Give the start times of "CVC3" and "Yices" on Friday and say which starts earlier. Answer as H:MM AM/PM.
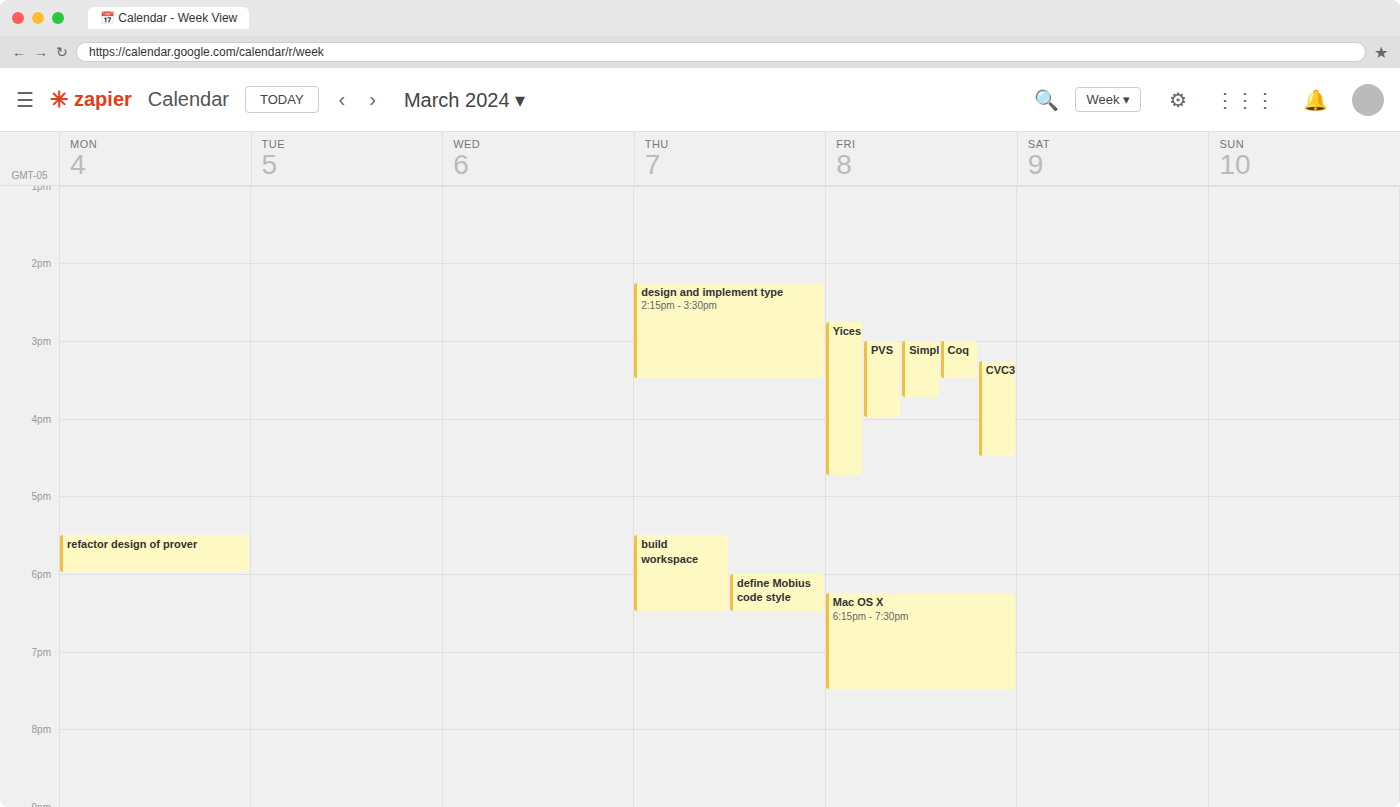
"Yices" 2:45 PM; "CVC3" 3:15 PM.